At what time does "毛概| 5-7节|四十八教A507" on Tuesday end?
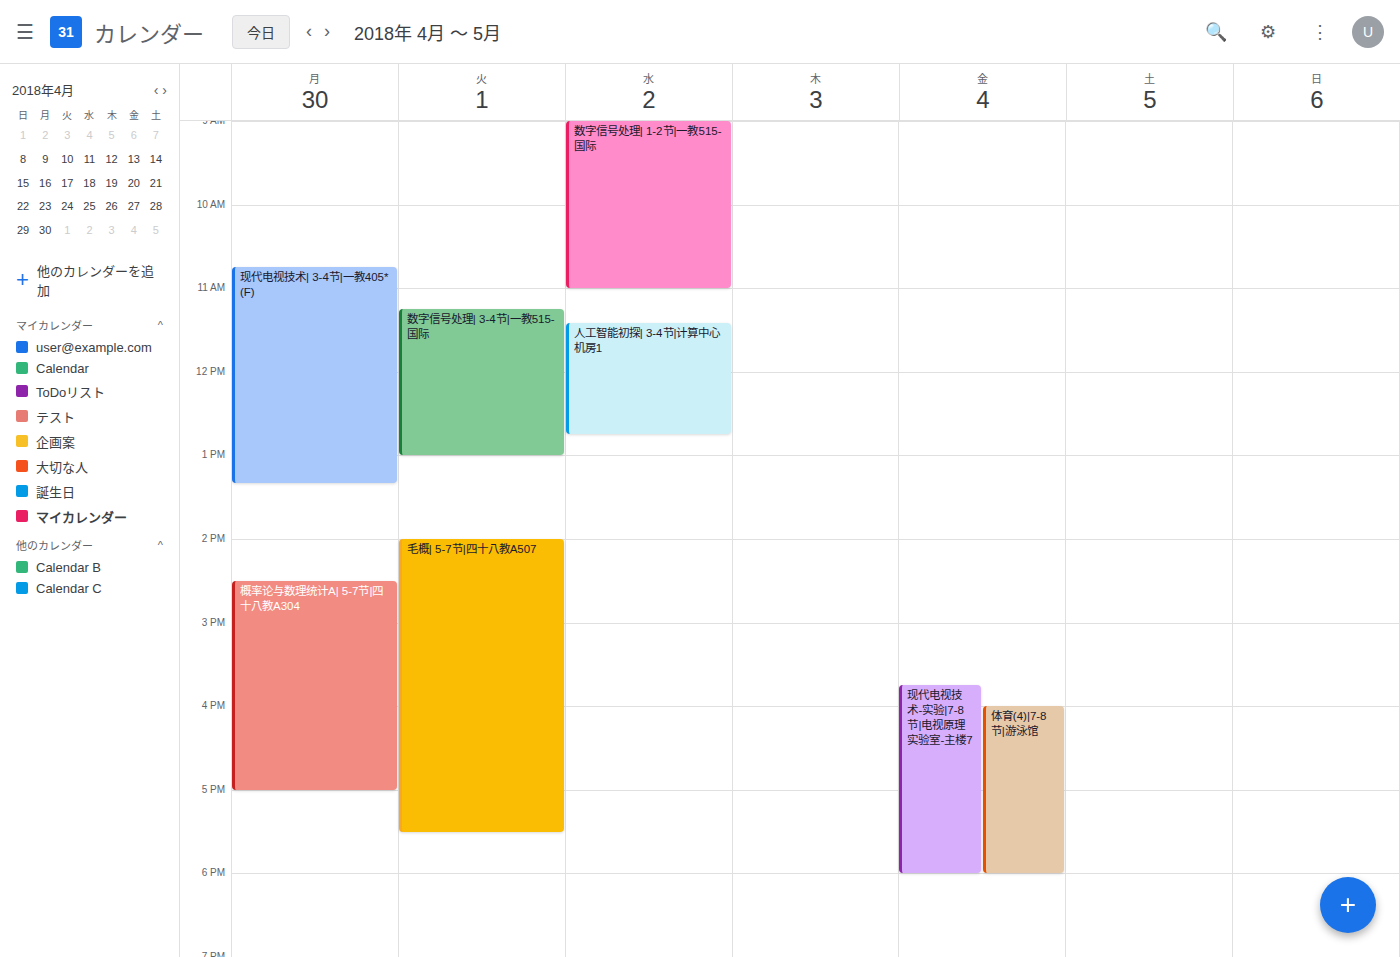
5:30 PM